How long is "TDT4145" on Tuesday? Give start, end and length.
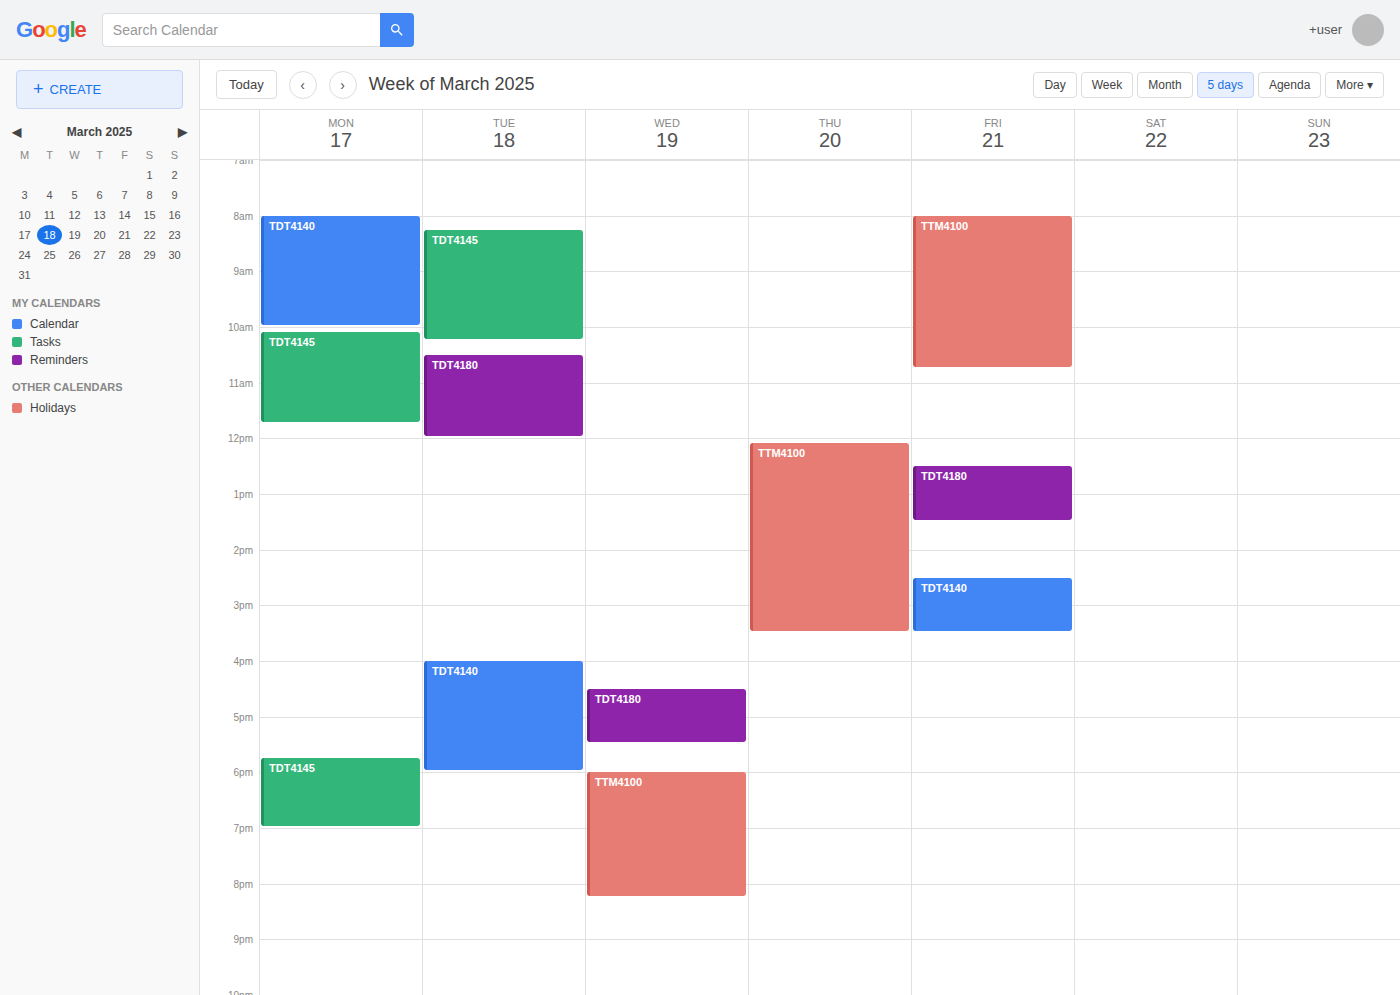
8:15 AM to 10:15 AM, 2 hours